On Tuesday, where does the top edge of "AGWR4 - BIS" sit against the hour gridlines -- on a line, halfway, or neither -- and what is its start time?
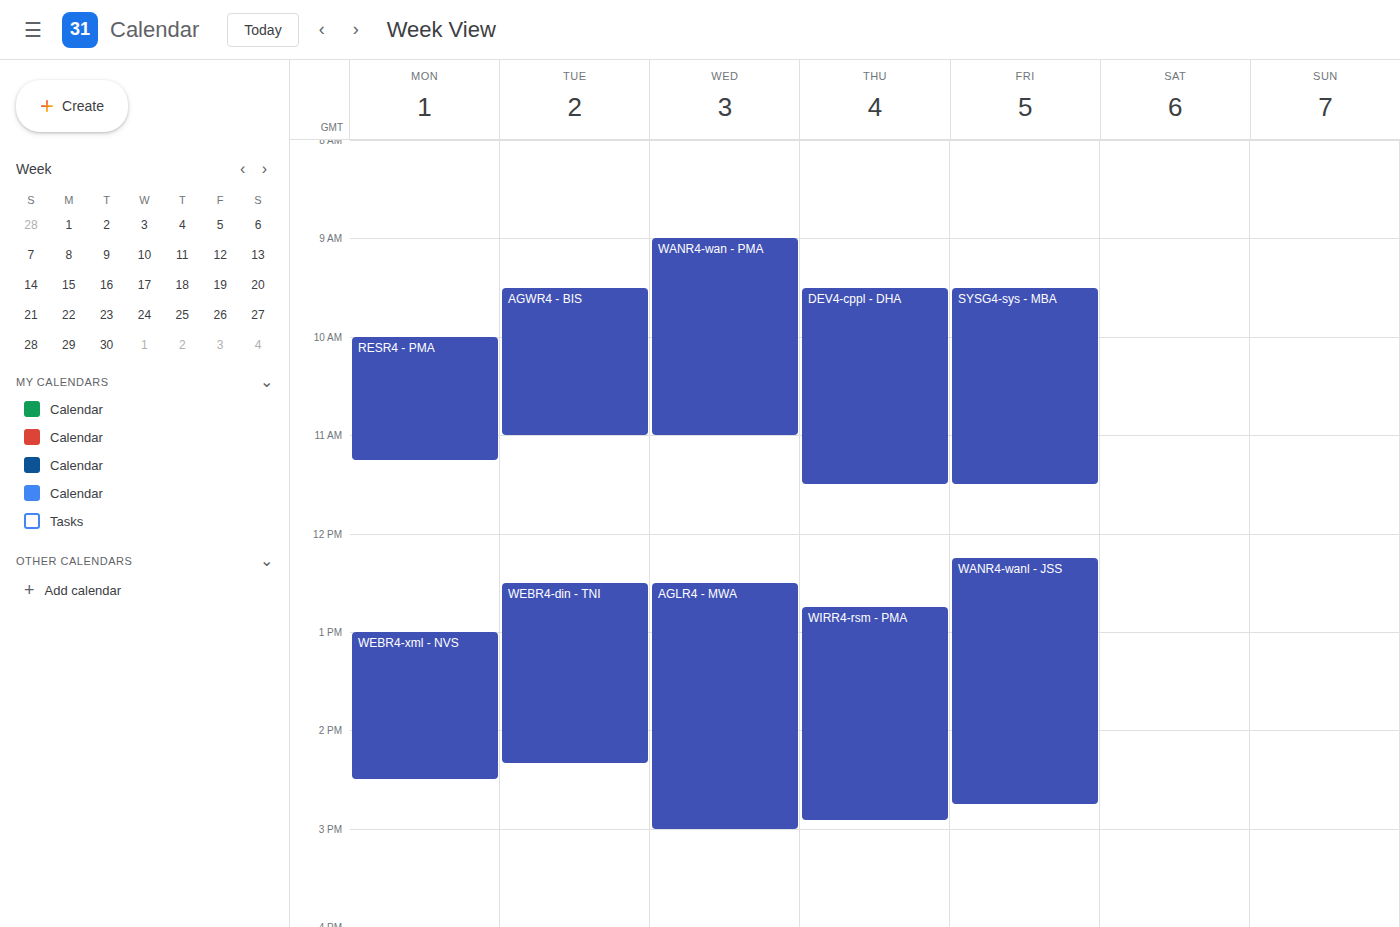
9:30 AM -- halfway between the 9 AM and 10 AM lines.